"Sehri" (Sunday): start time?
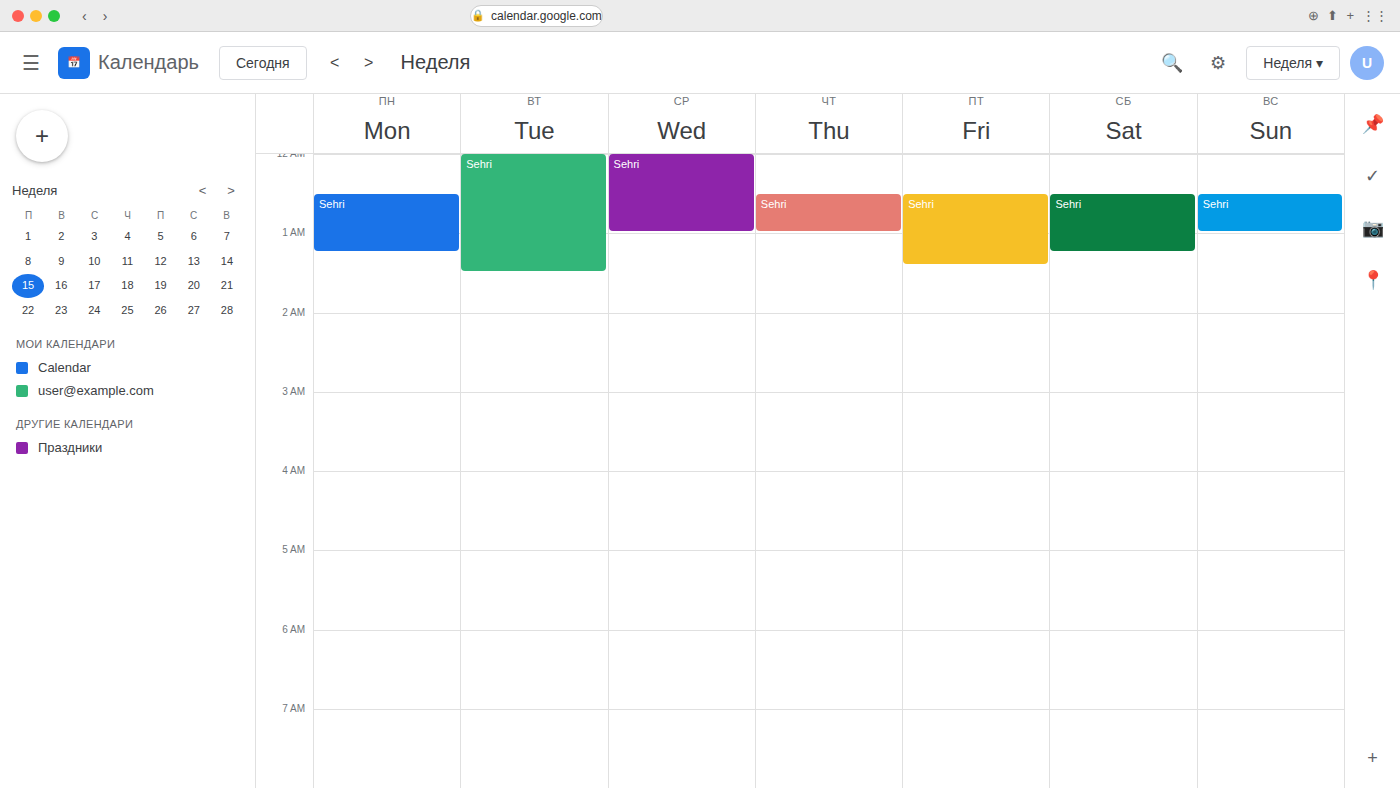
12:30 AM